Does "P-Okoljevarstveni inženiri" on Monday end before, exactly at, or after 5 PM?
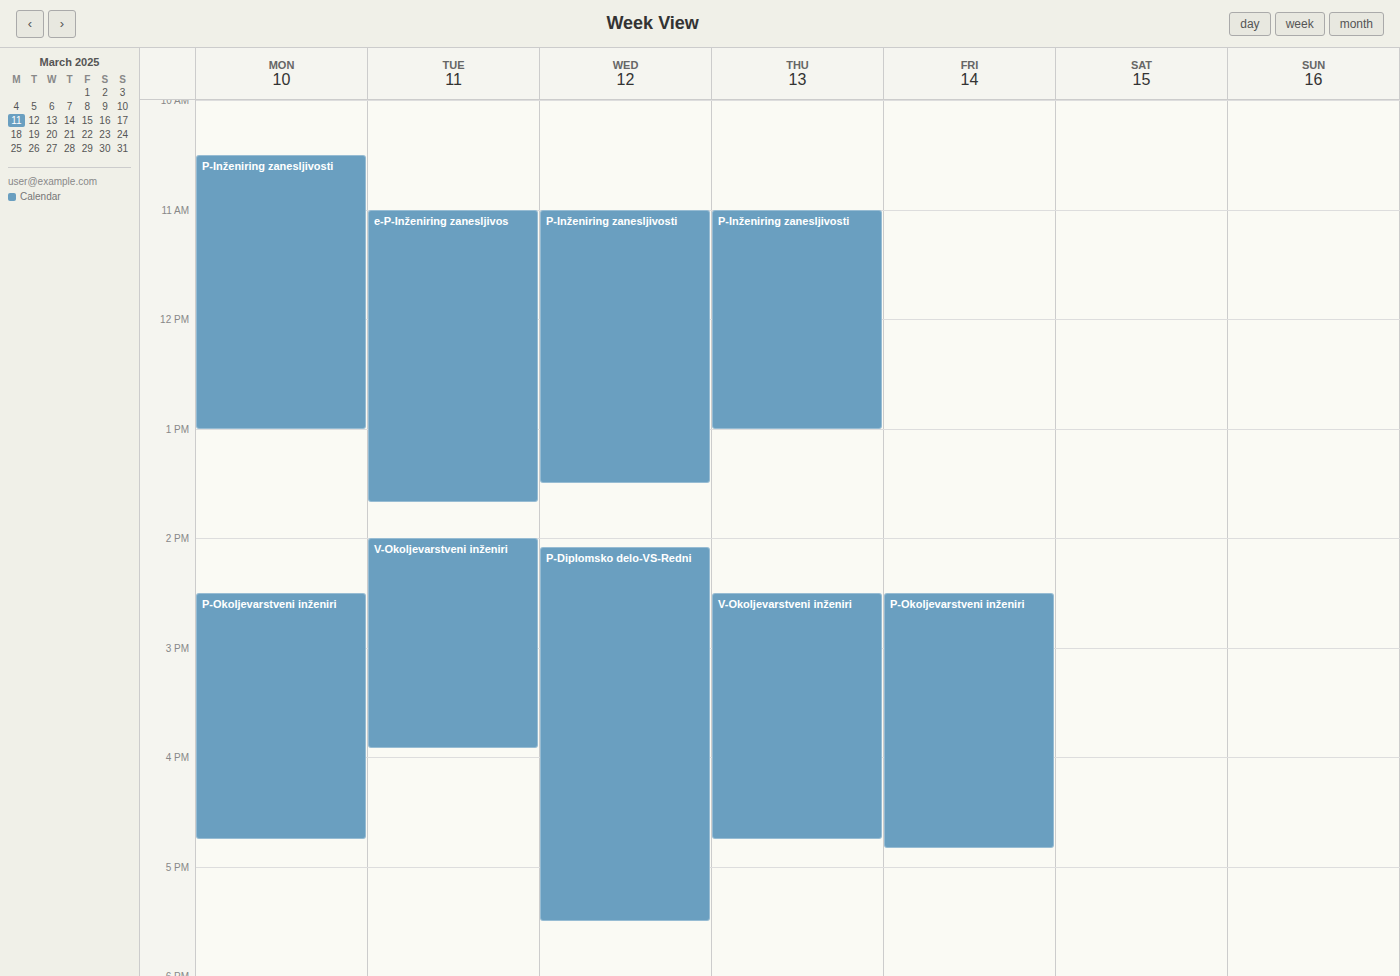
4:45 PM -- before 5 PM, 15 minutes above the 5 PM line.